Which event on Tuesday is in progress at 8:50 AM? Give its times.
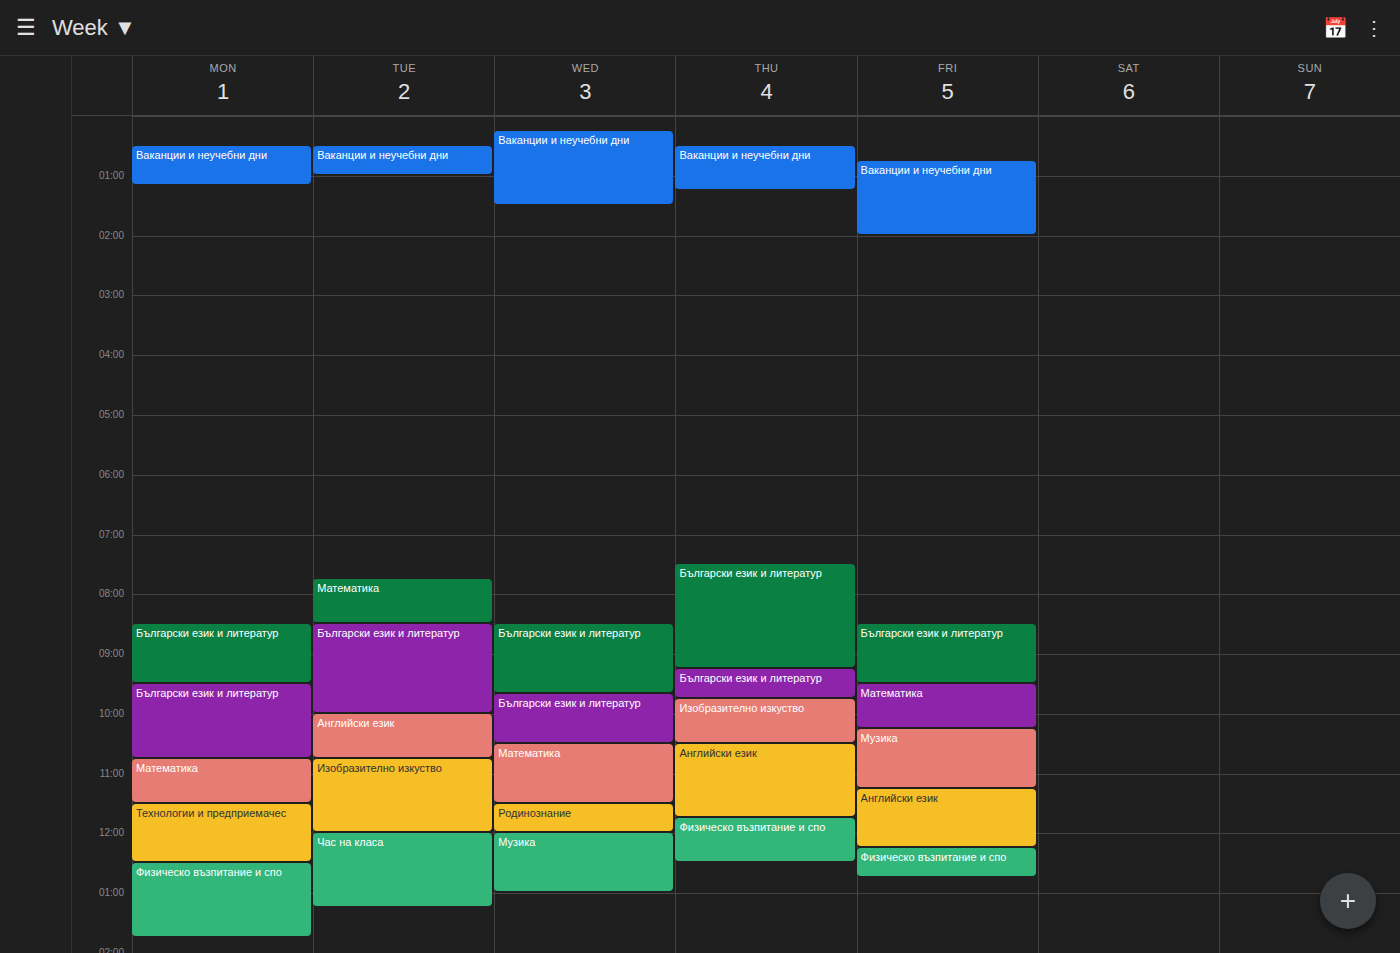
"Български език и литератур", 8:30 AM to 10:00 AM